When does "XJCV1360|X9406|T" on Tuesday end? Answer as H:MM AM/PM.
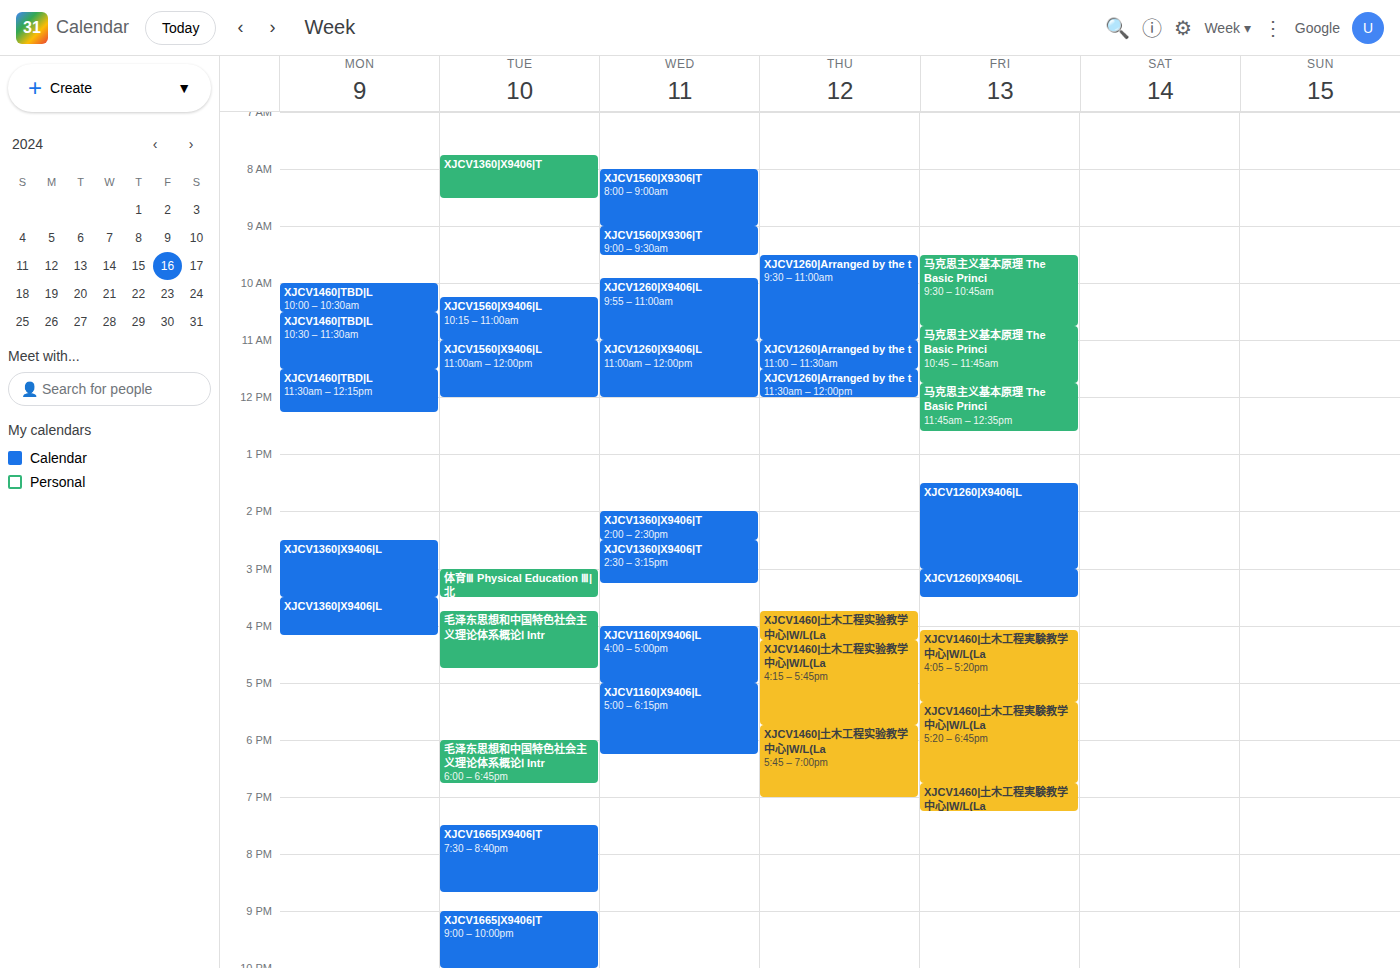
8:30 AM